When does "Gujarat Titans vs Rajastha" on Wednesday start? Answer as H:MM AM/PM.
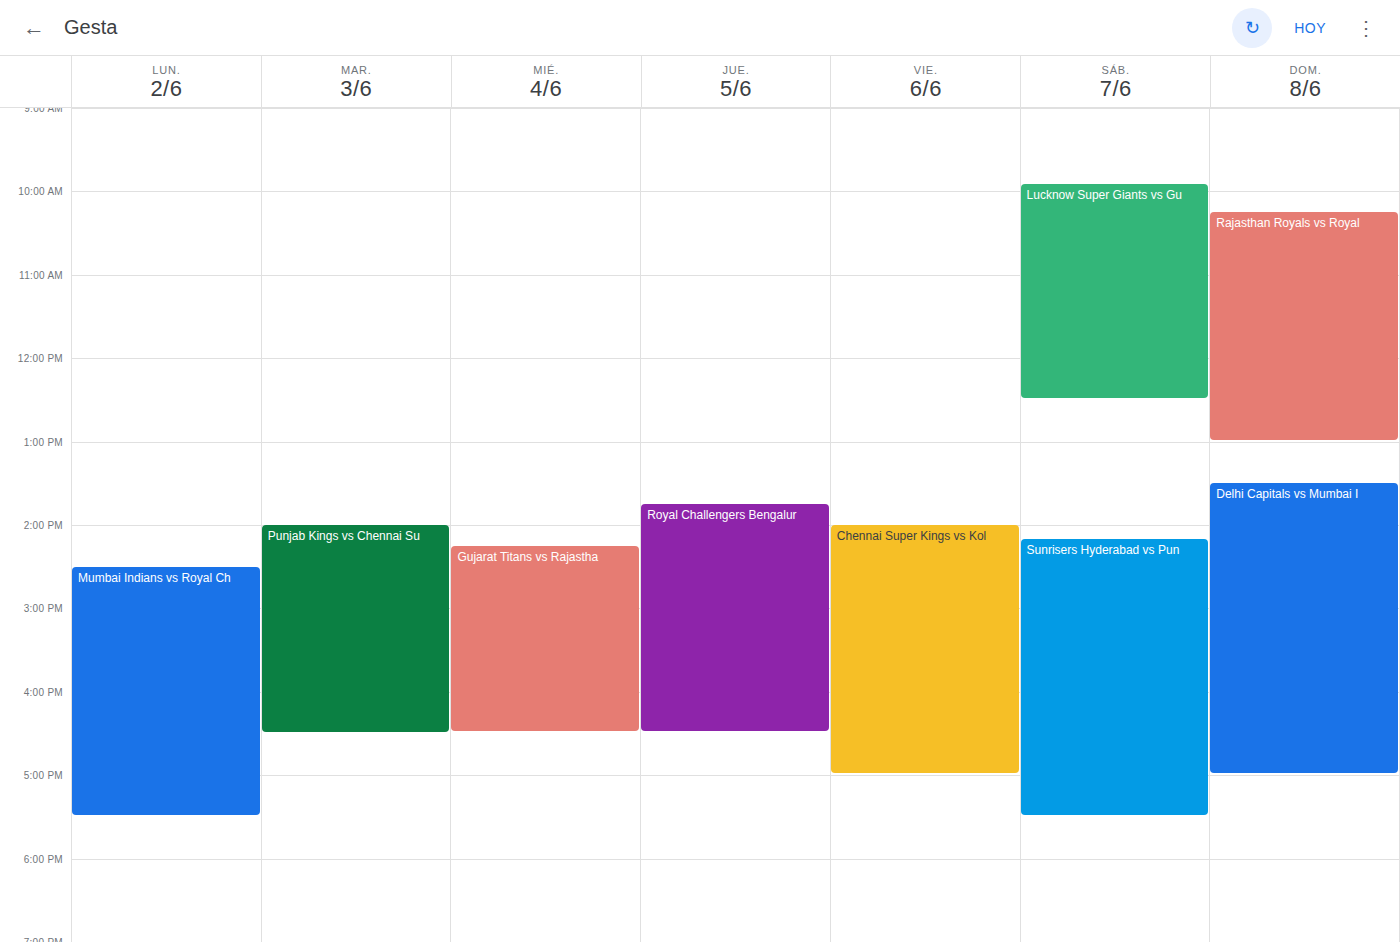
2:15 PM